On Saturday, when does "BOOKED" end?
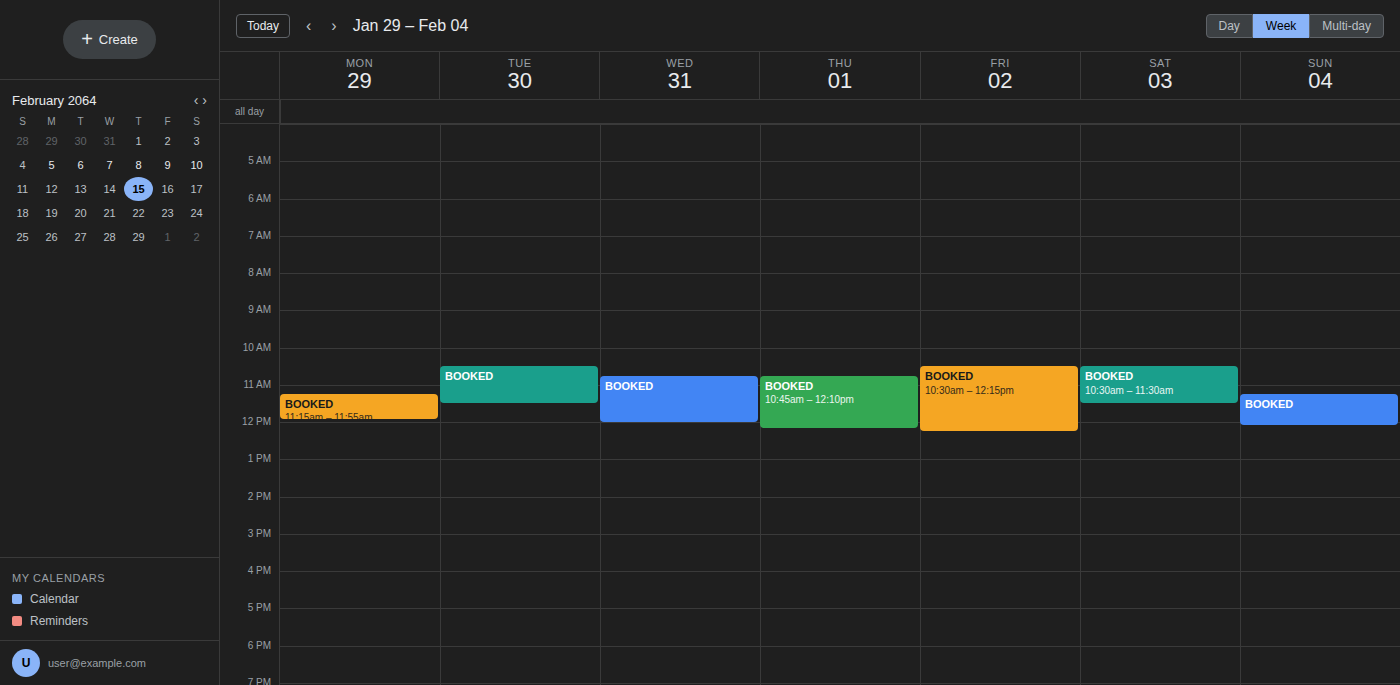
11:30 AM